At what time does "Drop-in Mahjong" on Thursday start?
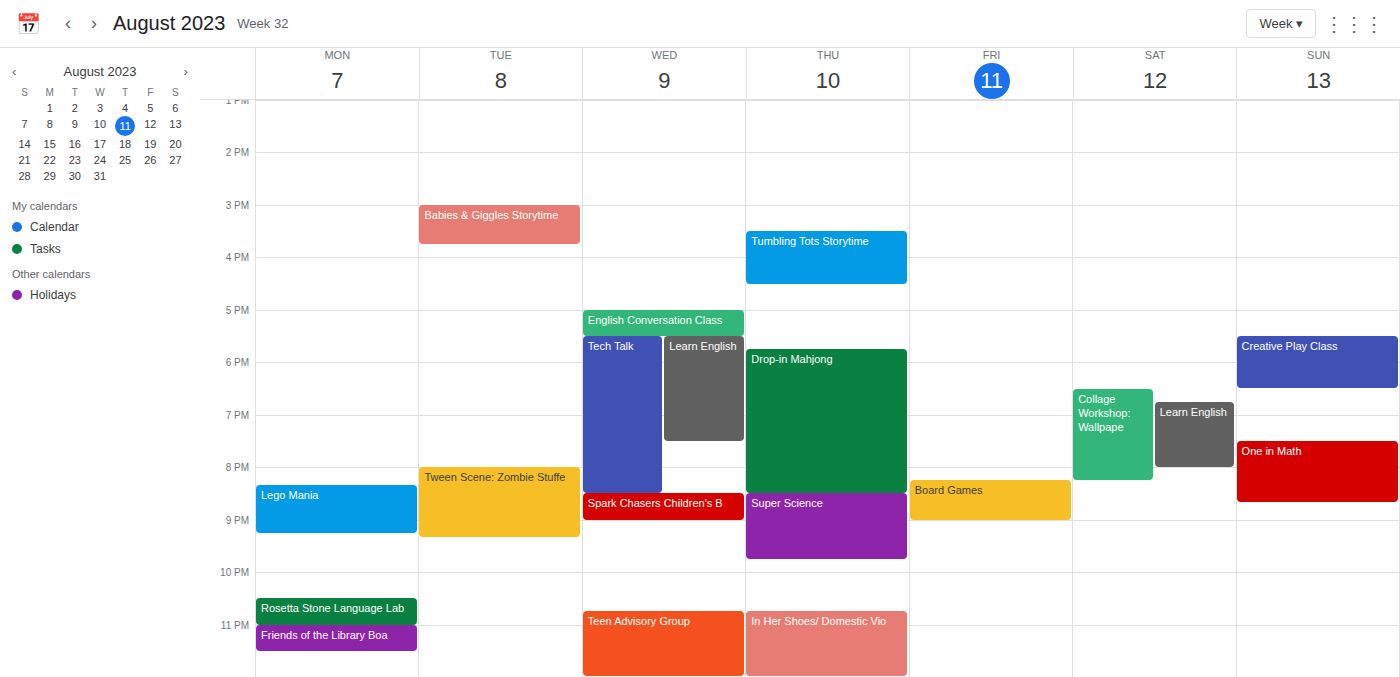
17:45